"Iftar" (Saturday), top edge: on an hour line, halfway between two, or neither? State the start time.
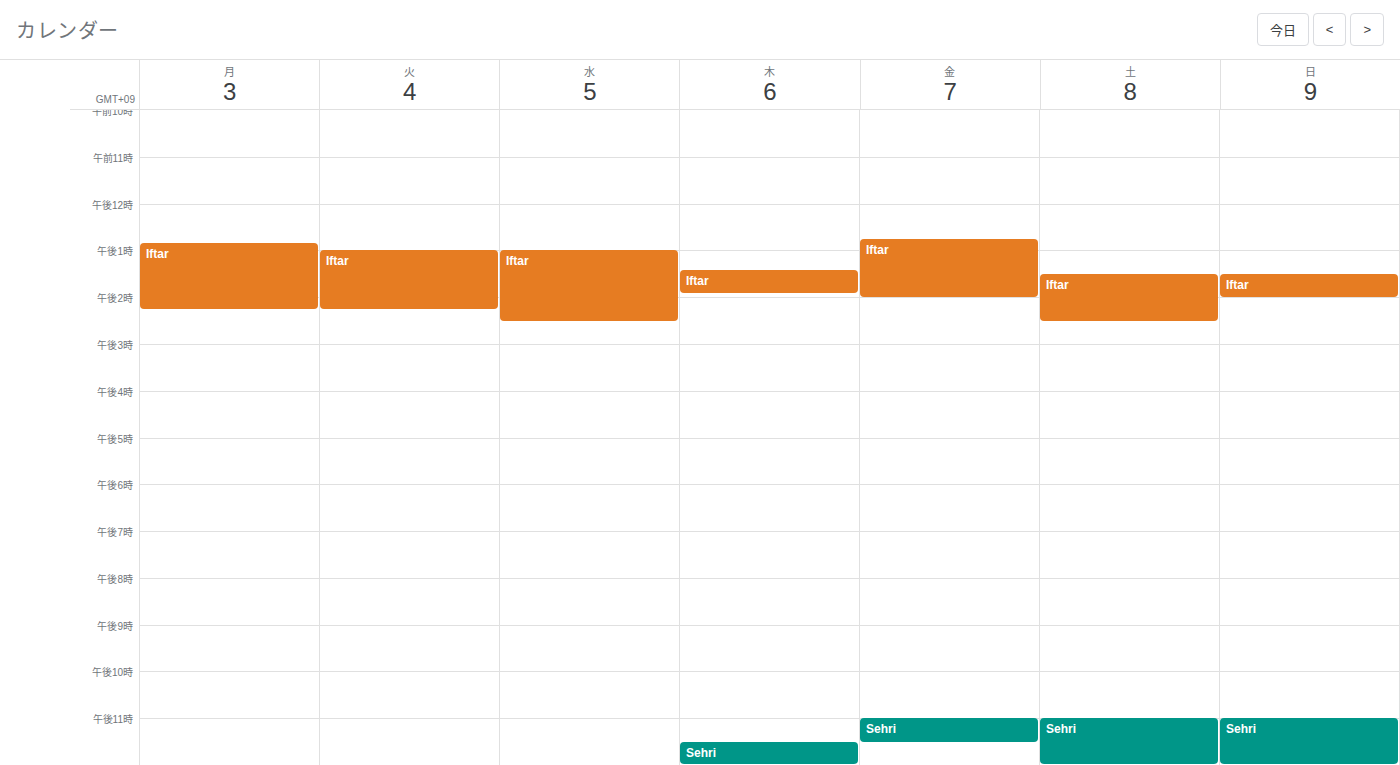
1:30 PM -- halfway between the 1 PM and 2 PM lines.